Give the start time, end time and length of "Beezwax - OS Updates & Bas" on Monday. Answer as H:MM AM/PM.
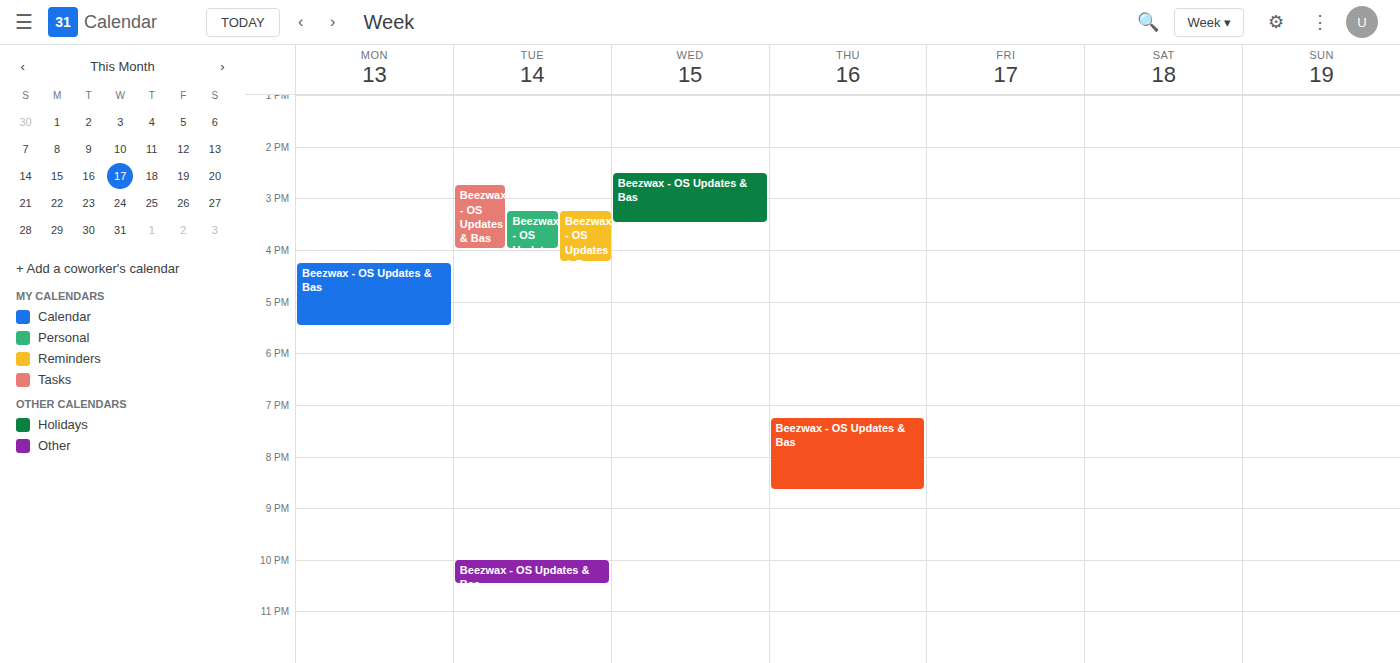
4:15 PM to 5:30 PM, 1 hour 15 minutes